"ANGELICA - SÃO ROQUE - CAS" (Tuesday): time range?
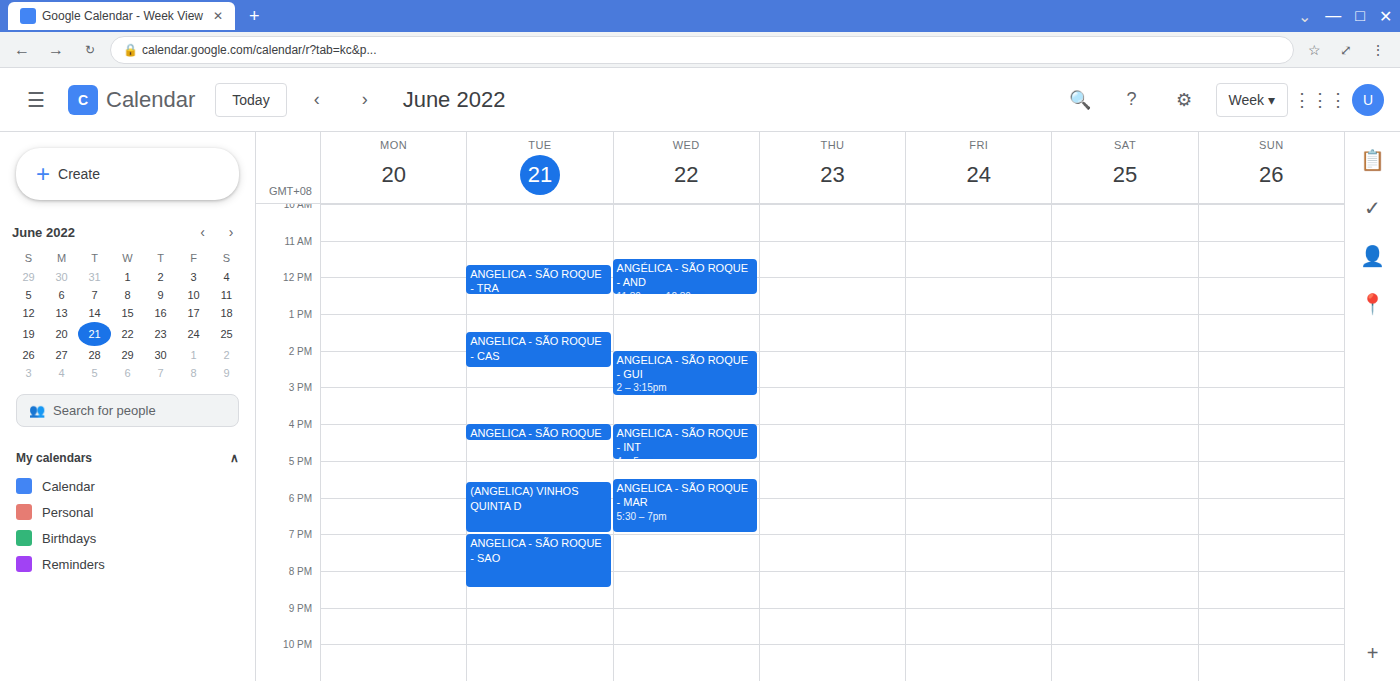
1:30 PM to 2:30 PM